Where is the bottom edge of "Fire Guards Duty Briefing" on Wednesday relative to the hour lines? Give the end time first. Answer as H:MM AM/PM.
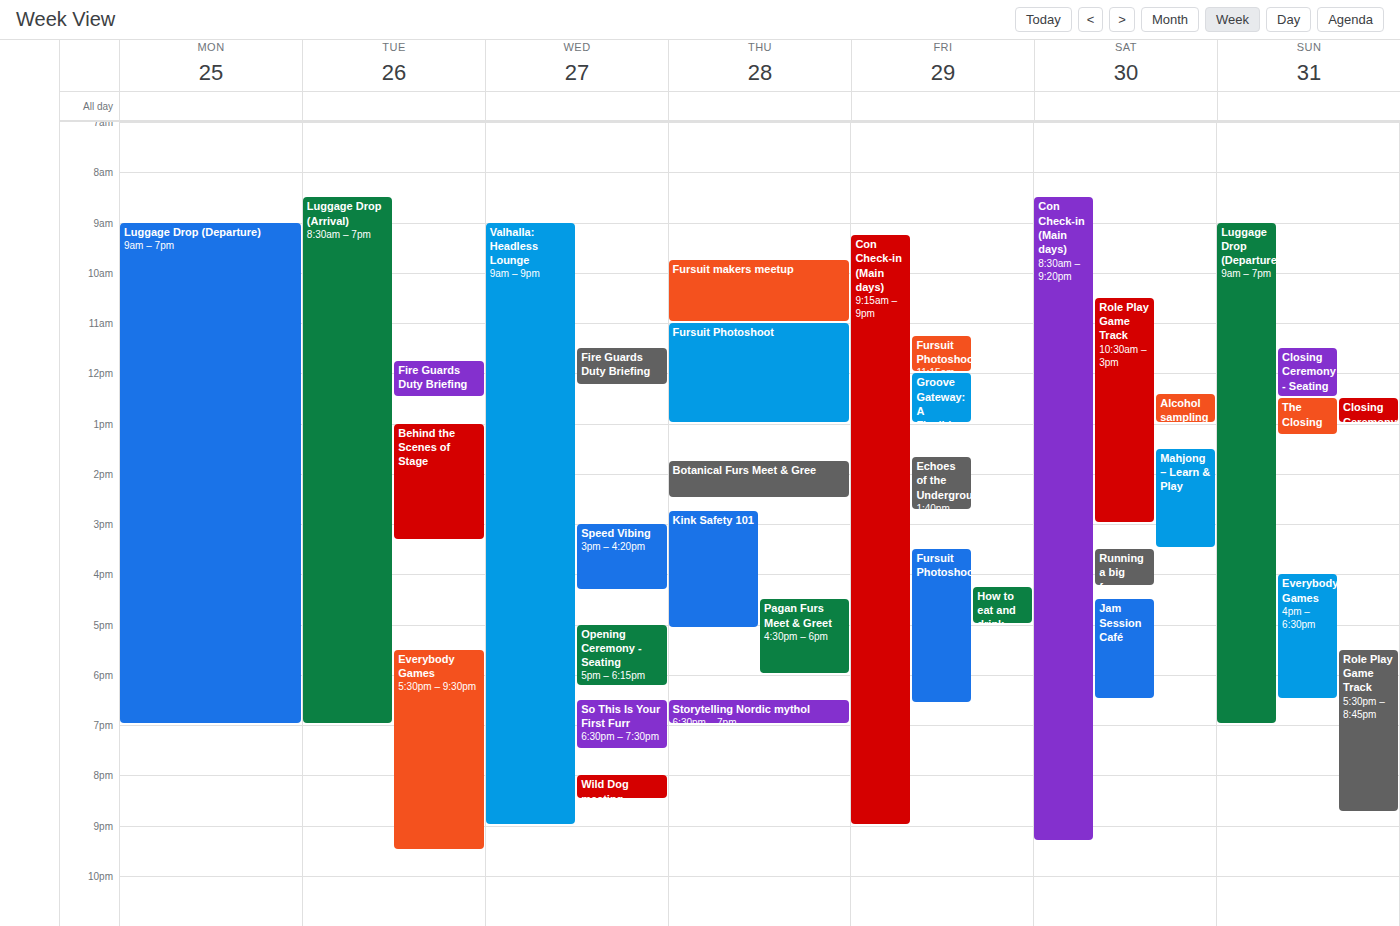
12:15 PM -- neither: a quarter of the way from the 12 PM line to the 1 PM line.